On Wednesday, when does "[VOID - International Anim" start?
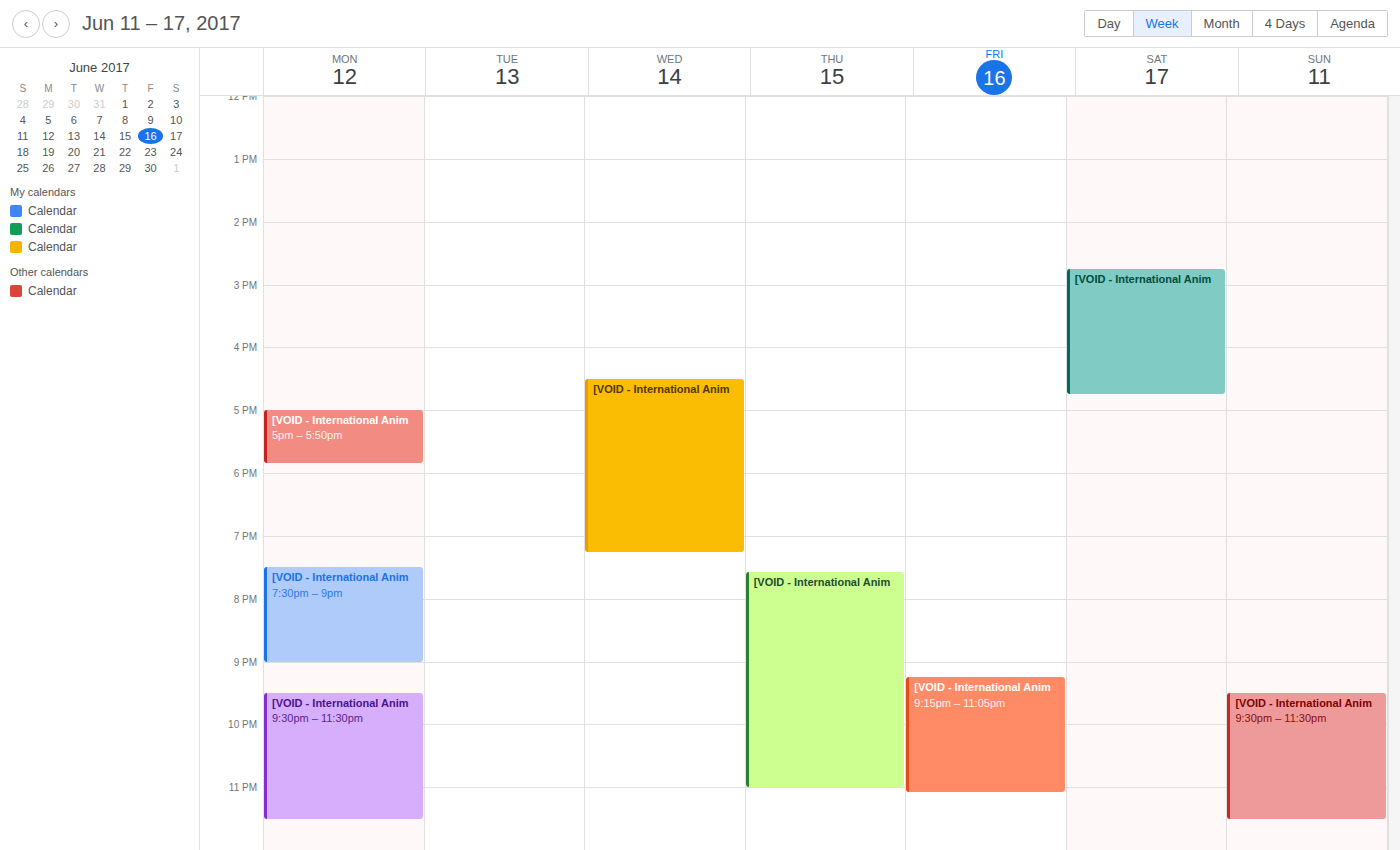
4:30 PM